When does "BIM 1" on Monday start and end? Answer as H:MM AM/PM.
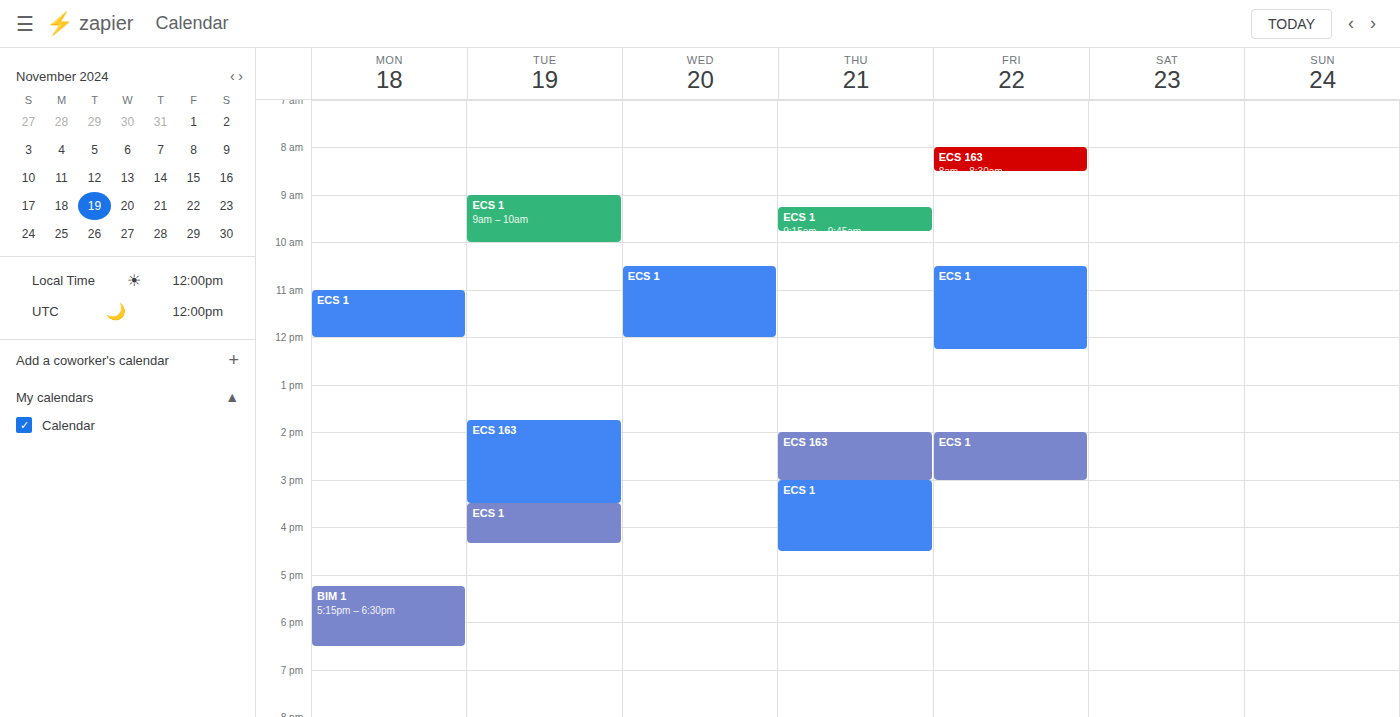
5:15 PM to 6:30 PM